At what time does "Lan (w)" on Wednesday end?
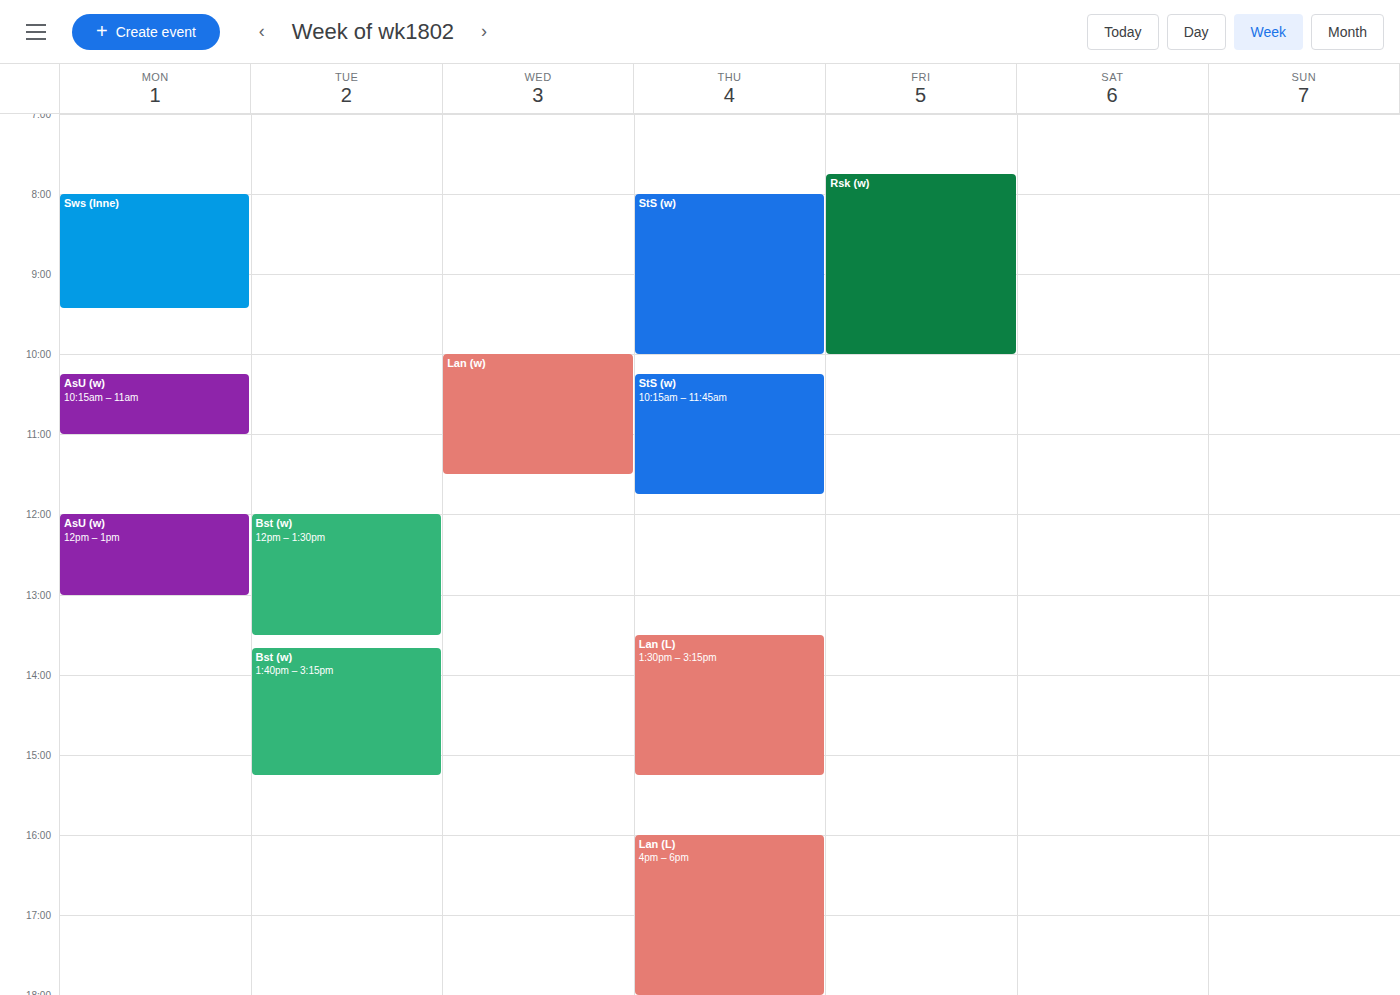
11:30 AM